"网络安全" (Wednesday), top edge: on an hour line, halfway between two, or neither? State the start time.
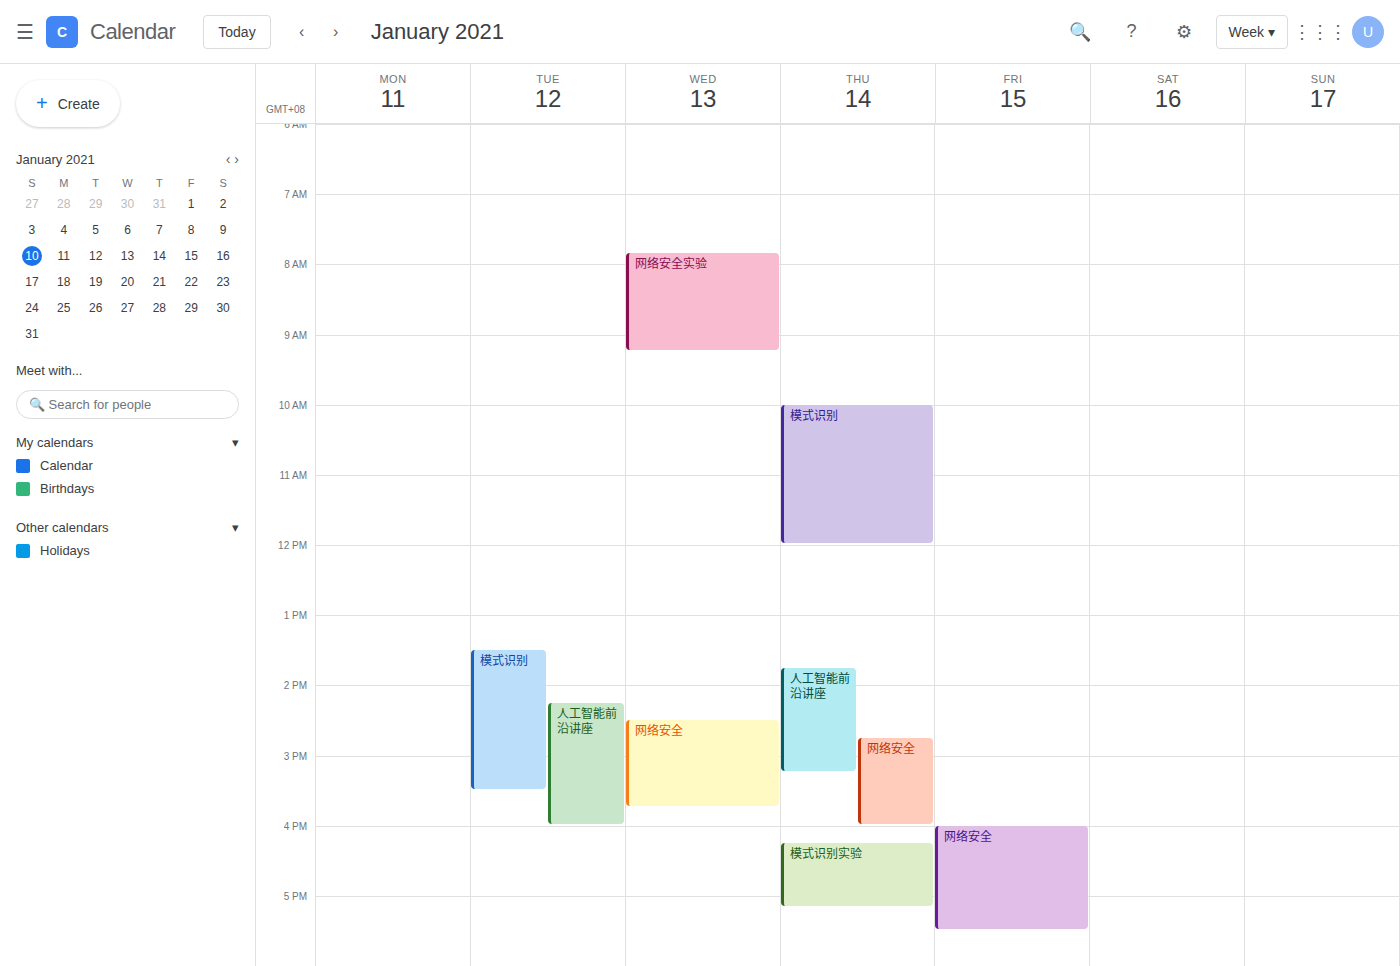
14:30 -- halfway between the 14:00 and 15:00 lines.